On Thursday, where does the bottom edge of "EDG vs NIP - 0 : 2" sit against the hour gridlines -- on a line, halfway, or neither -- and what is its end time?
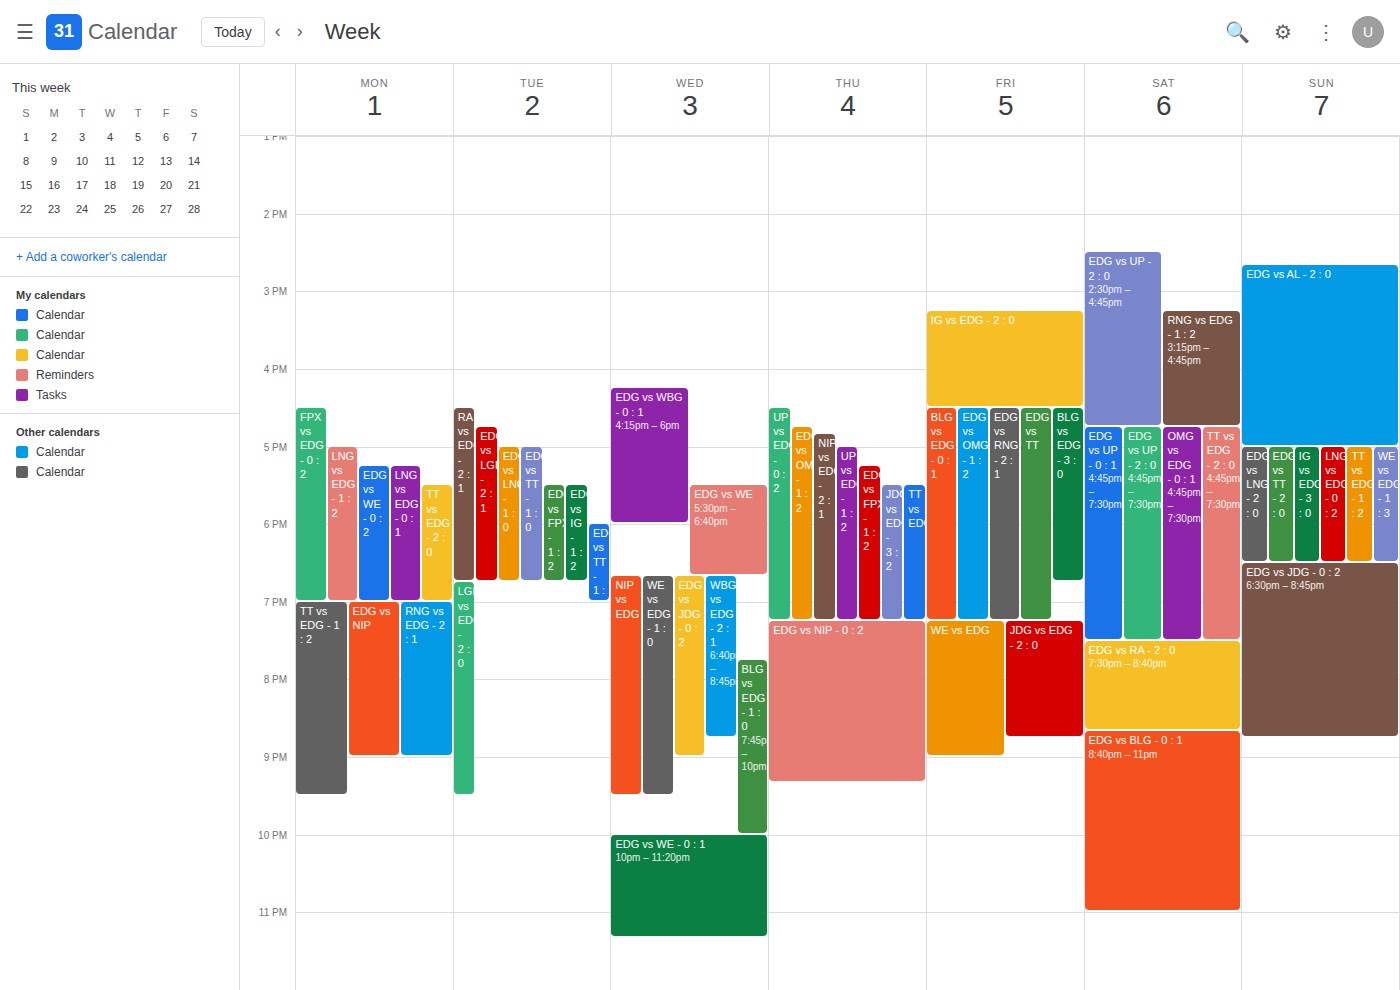
9:20 PM -- neither: 20 minutes below the 9 PM line and 40 minutes above the 10 PM line.